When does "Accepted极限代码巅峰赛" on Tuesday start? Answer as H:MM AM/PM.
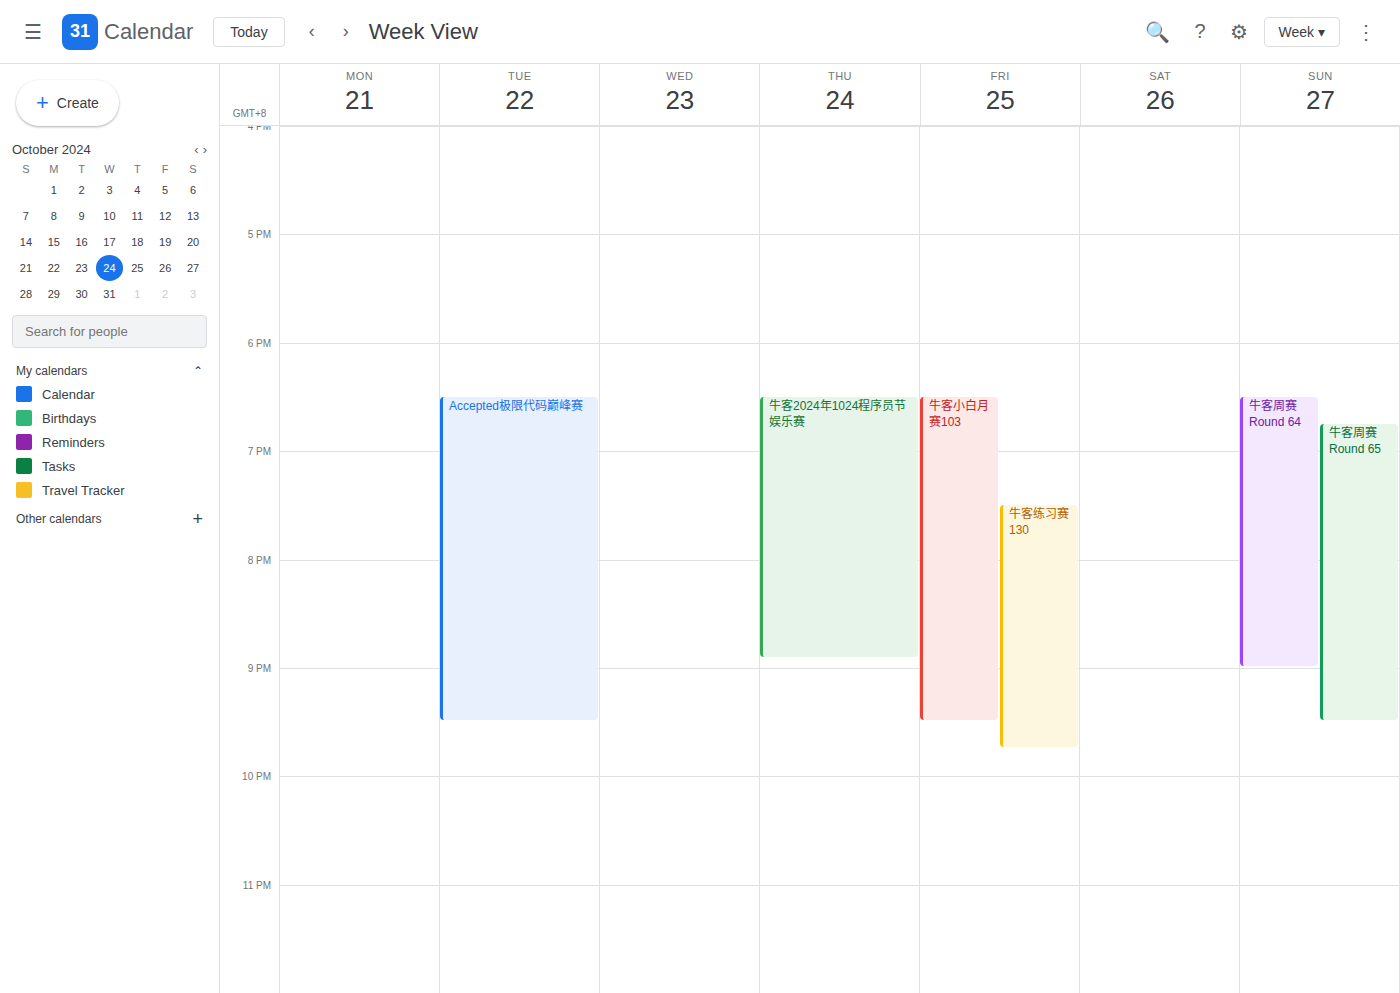
6:30 PM